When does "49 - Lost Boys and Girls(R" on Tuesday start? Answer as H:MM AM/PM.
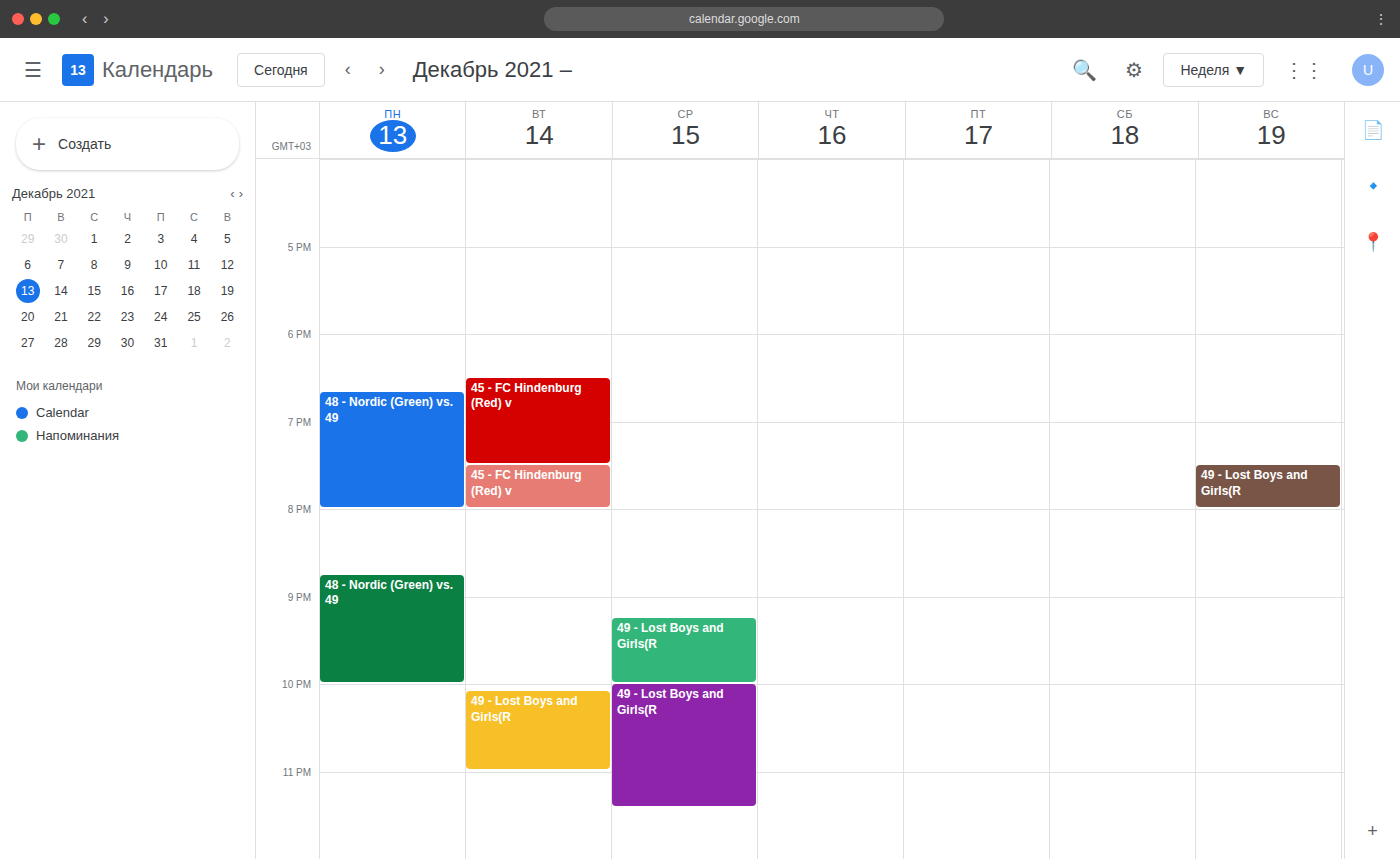
10:05 PM